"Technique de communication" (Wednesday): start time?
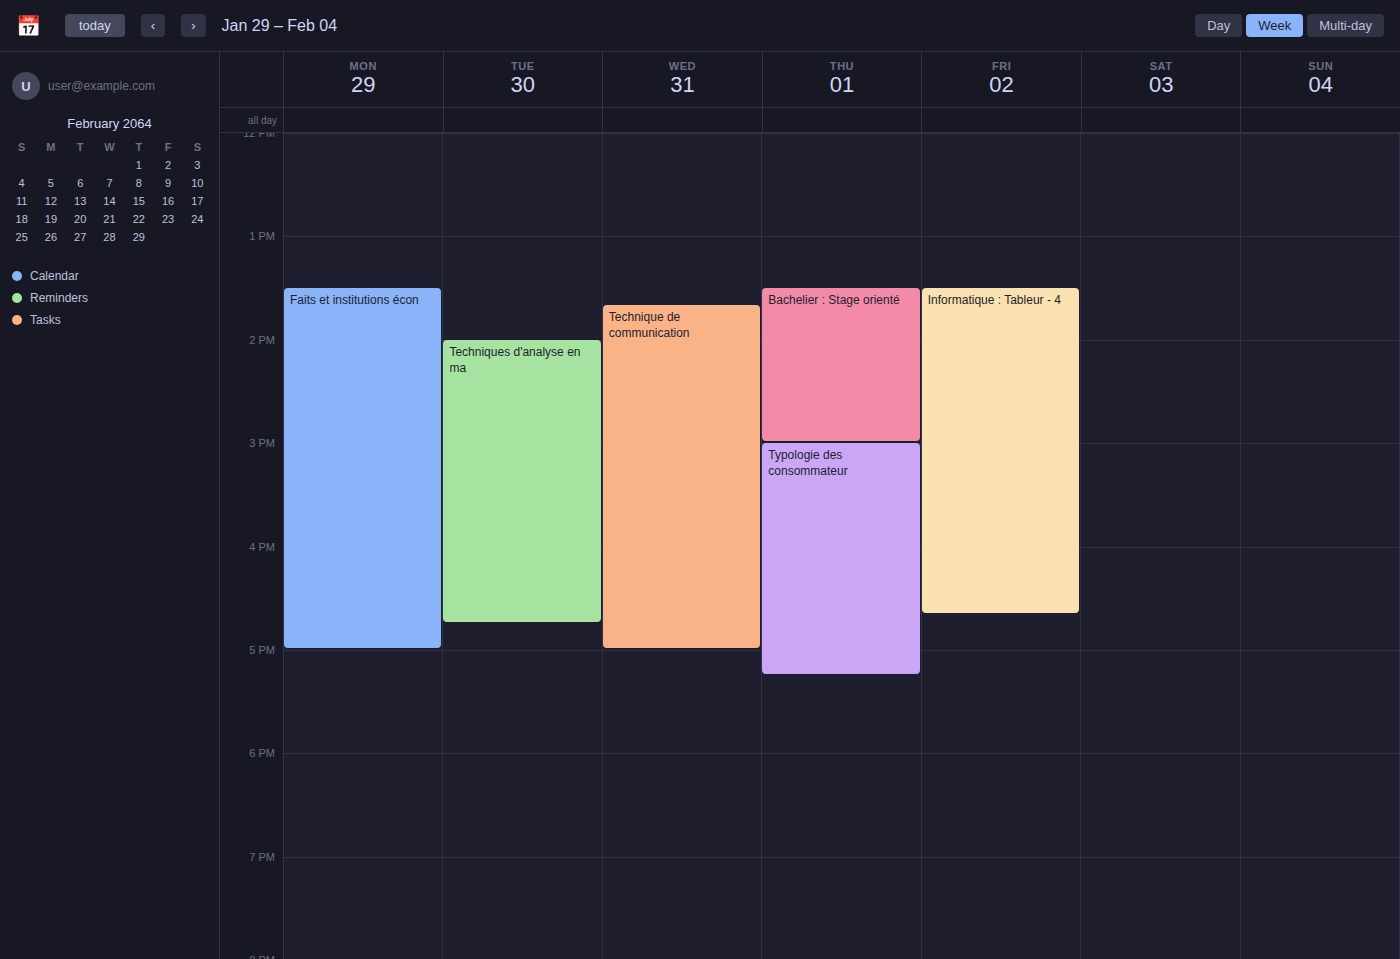
1:40 PM